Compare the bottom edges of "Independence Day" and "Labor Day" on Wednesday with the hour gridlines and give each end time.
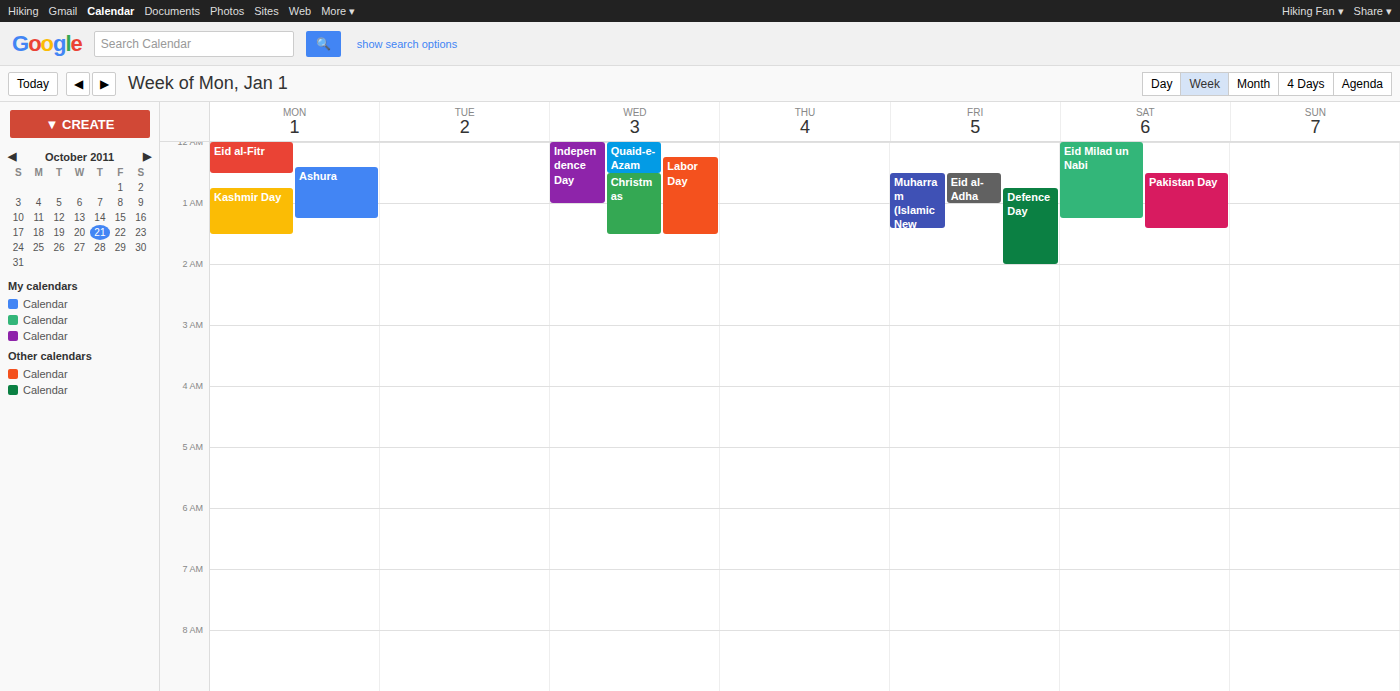
"Independence Day": 1:00 AM, exactly on the 1 AM line. "Labor Day": 1:30 AM, halfway between the 1 AM and 2 AM lines.